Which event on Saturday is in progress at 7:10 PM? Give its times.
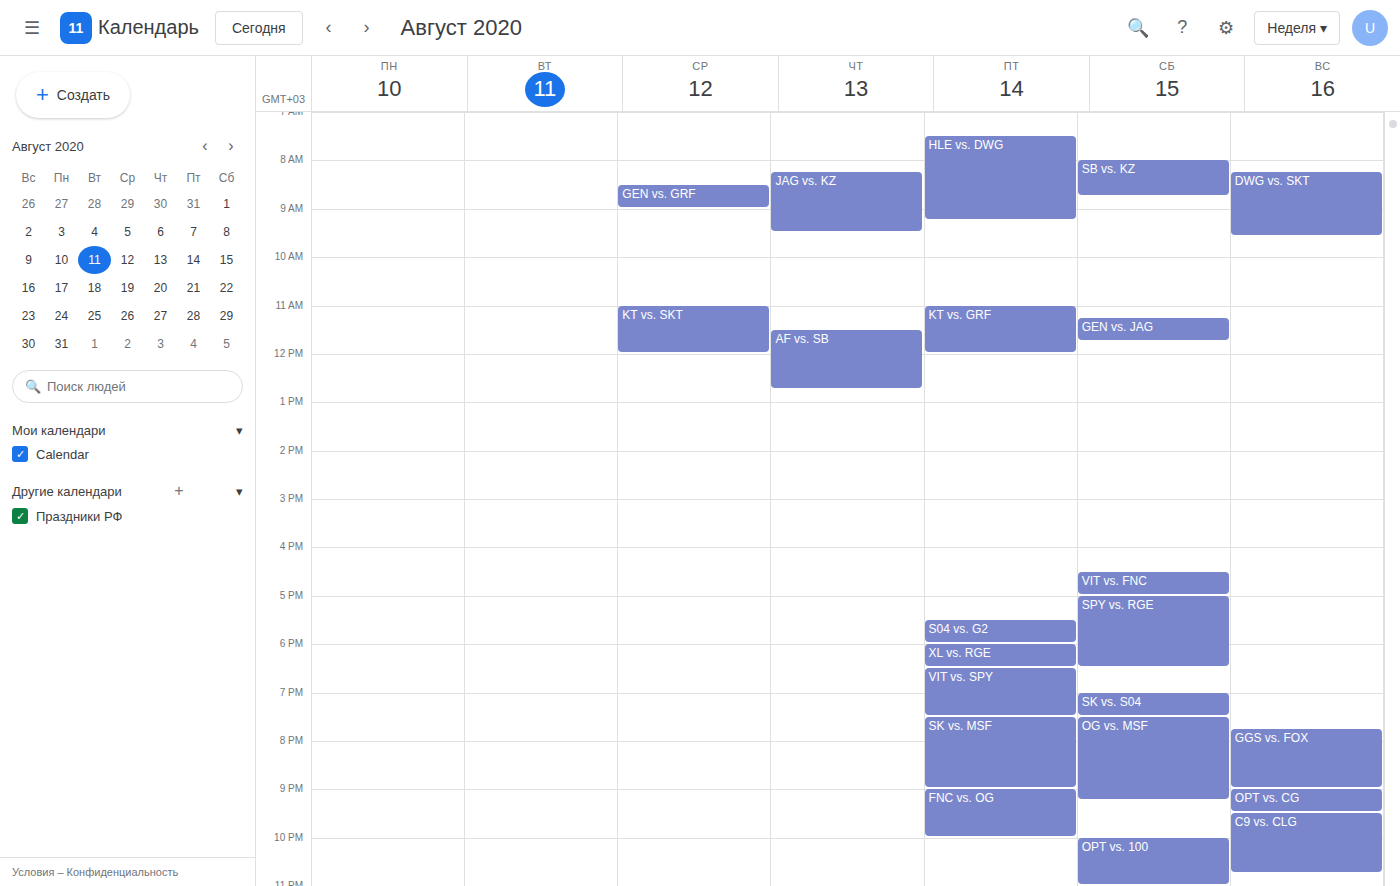
"SK vs. S04", 7:00 PM to 7:30 PM